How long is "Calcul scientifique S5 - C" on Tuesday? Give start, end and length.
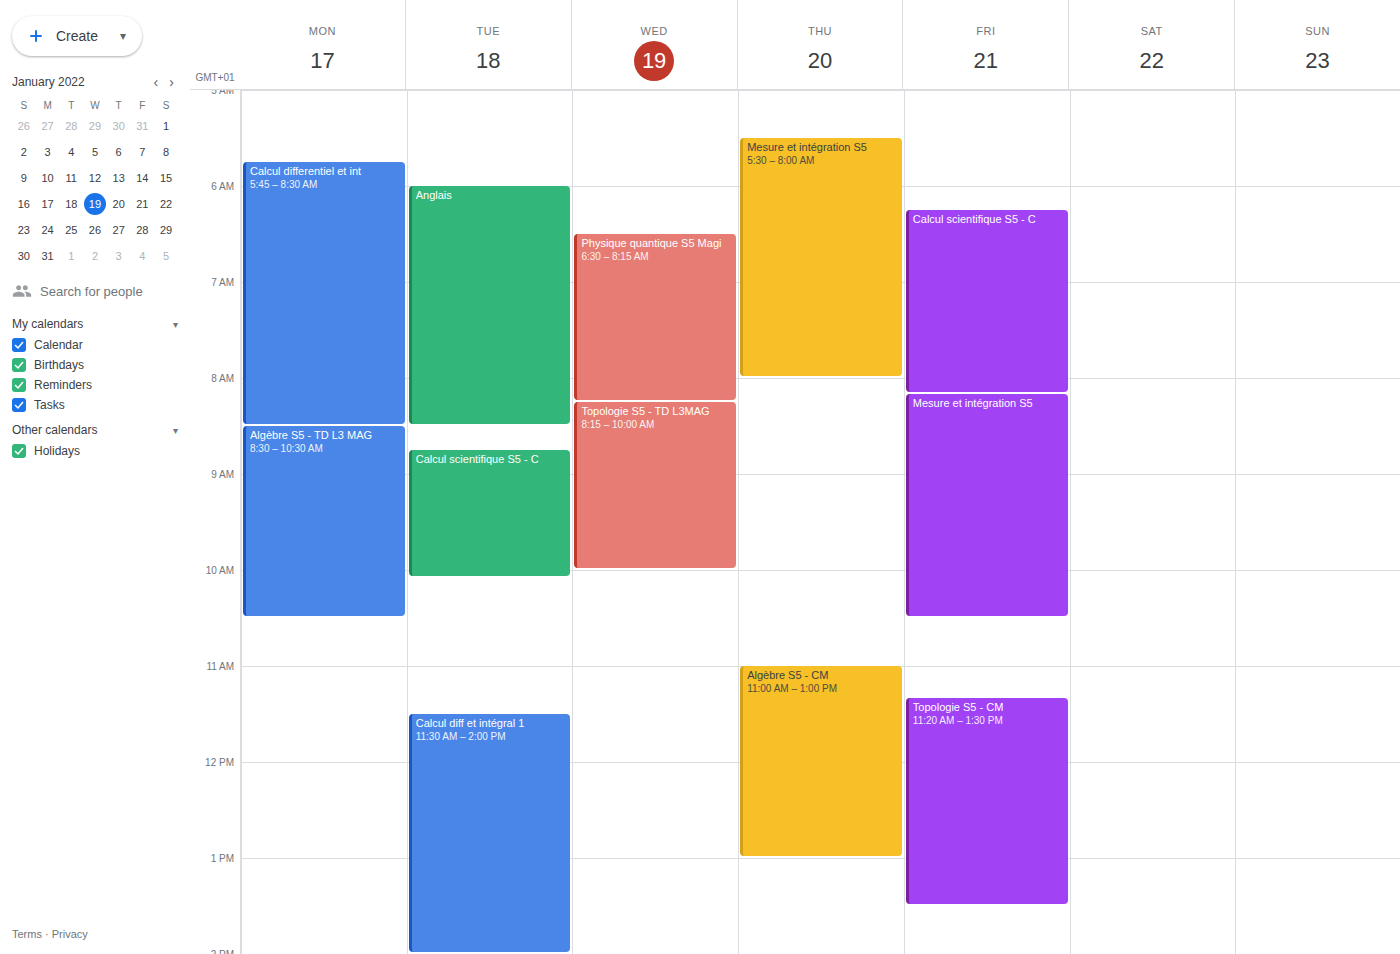
8:45 AM to 10:05 AM, 1 hour 20 minutes